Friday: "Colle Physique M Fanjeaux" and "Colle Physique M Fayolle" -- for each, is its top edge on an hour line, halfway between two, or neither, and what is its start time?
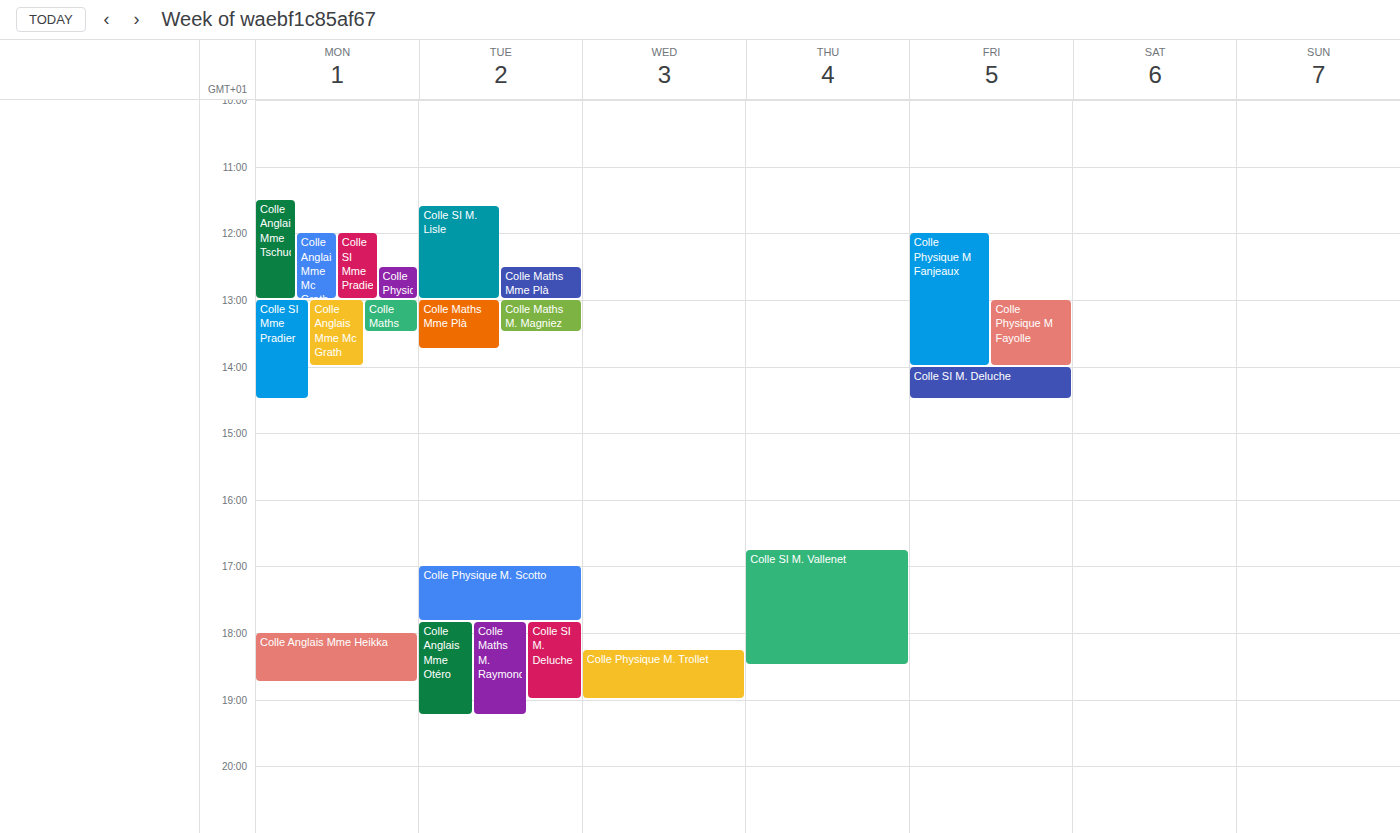
"Colle Physique M Fanjeaux": 12:00 PM, exactly on the 12 PM line. "Colle Physique M Fayolle": 1:00 PM, exactly on the 1 PM line.